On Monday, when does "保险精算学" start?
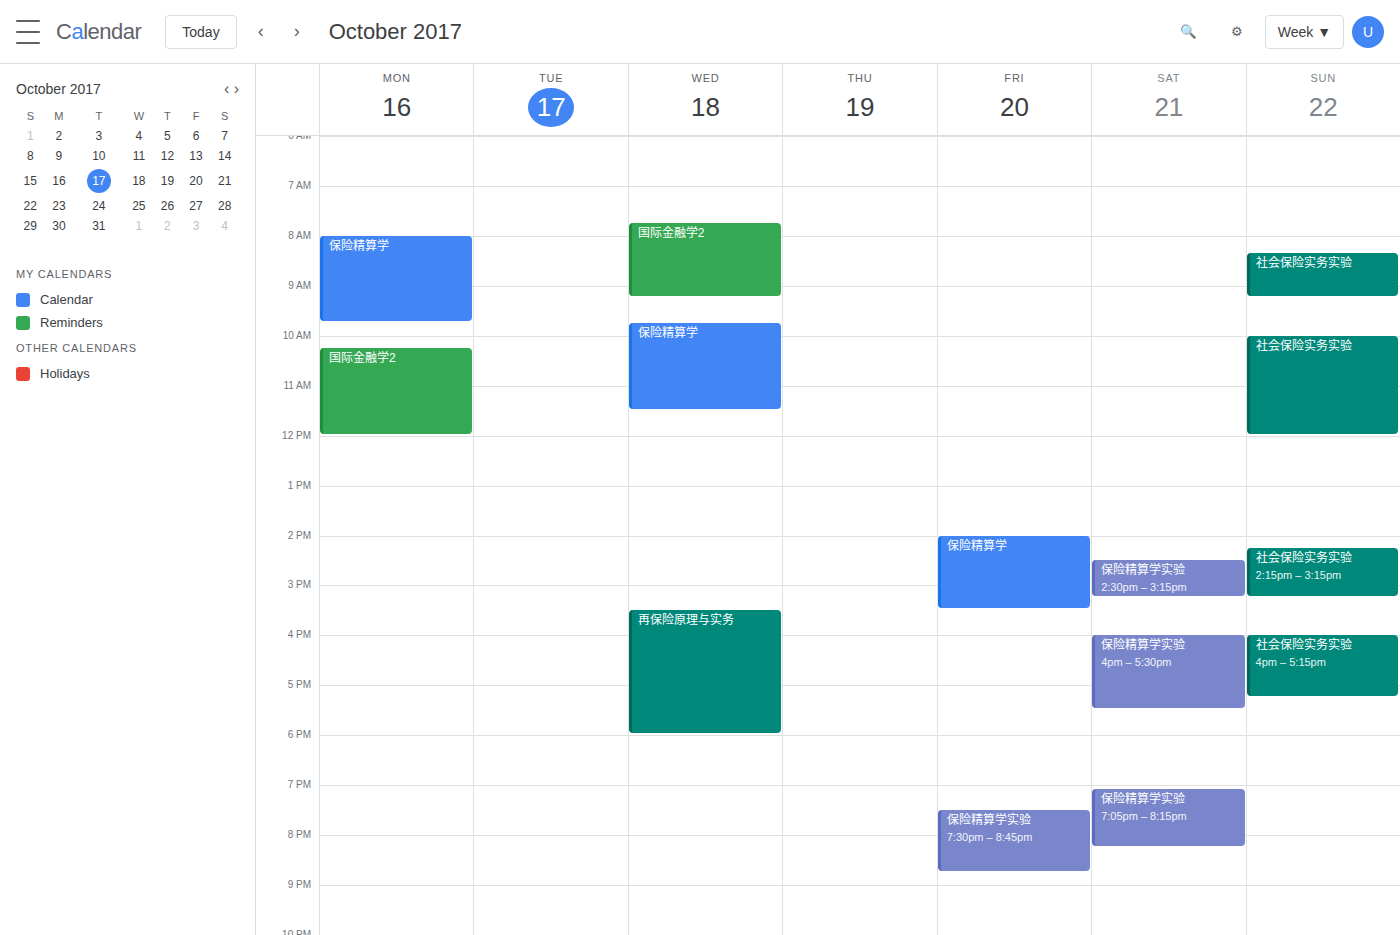
8:00 AM